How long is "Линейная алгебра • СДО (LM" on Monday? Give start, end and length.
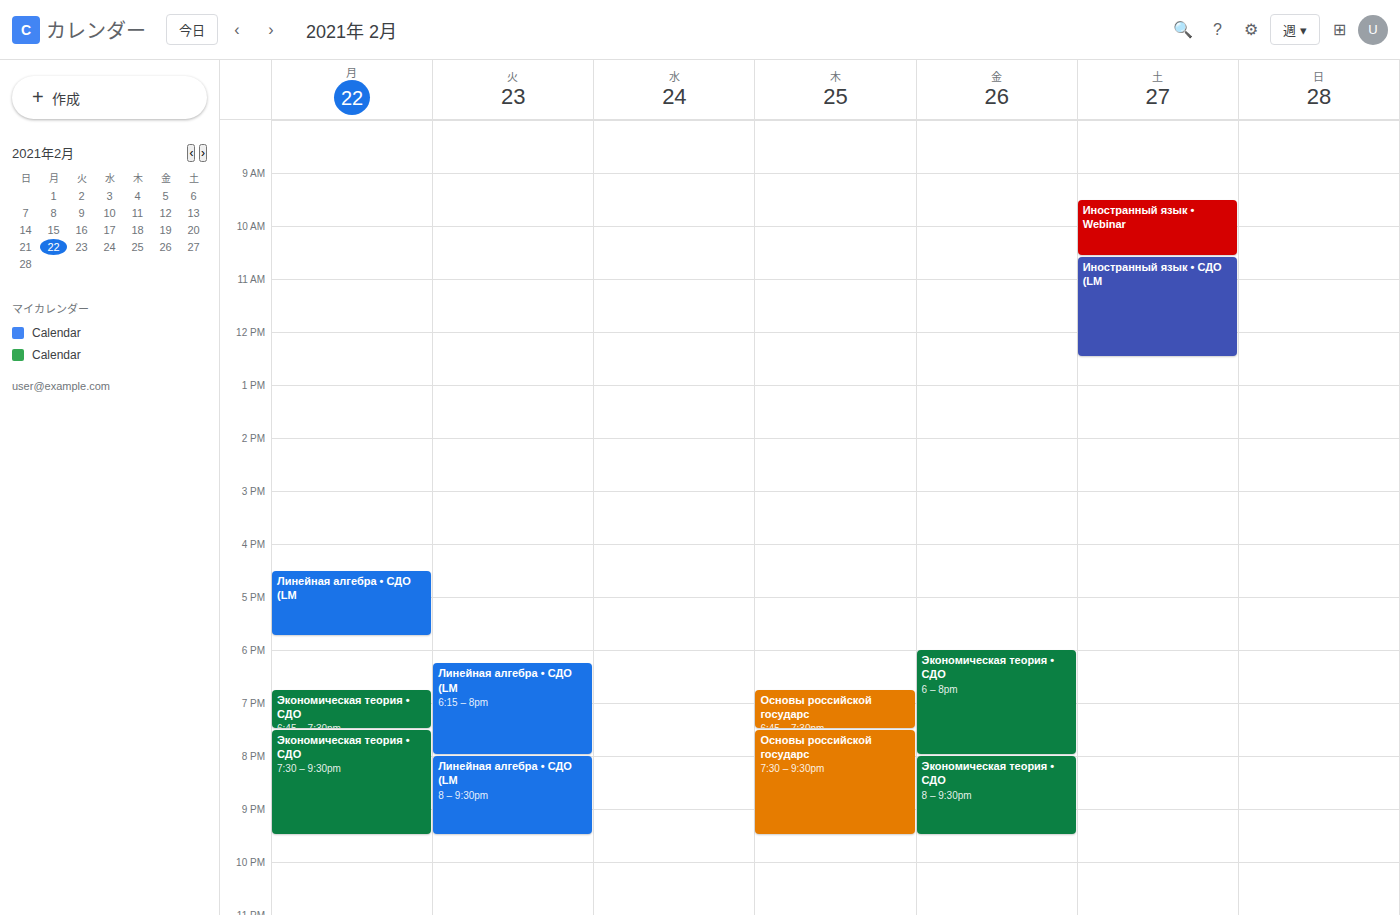
4:30 PM to 5:45 PM, 1 hour 15 minutes